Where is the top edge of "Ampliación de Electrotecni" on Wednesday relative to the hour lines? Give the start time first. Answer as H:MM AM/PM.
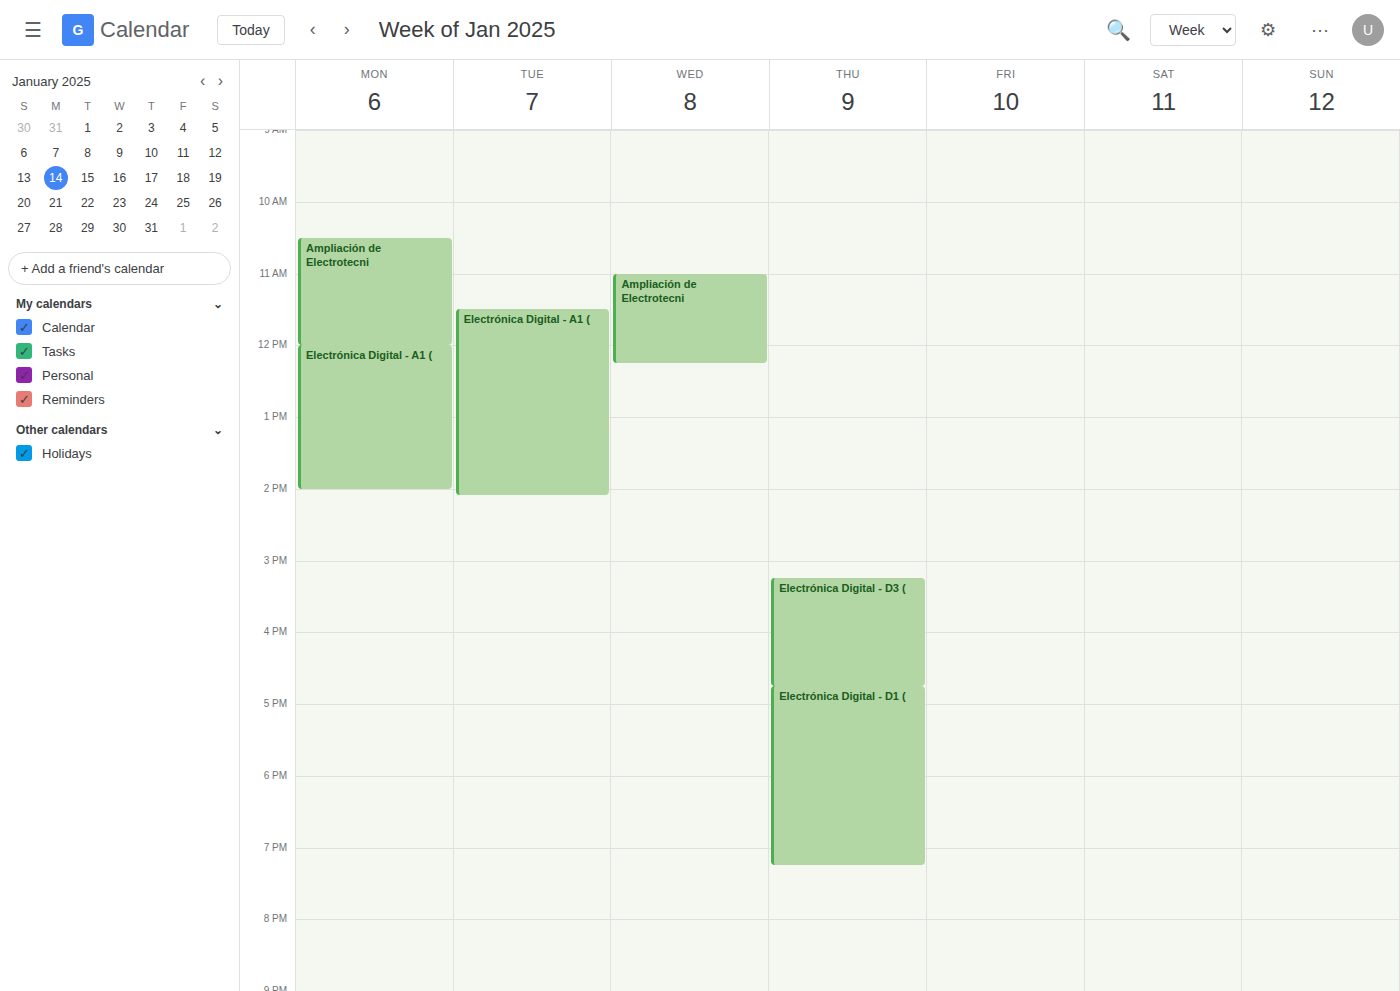
11:00 AM -- exactly on the 11 AM line.